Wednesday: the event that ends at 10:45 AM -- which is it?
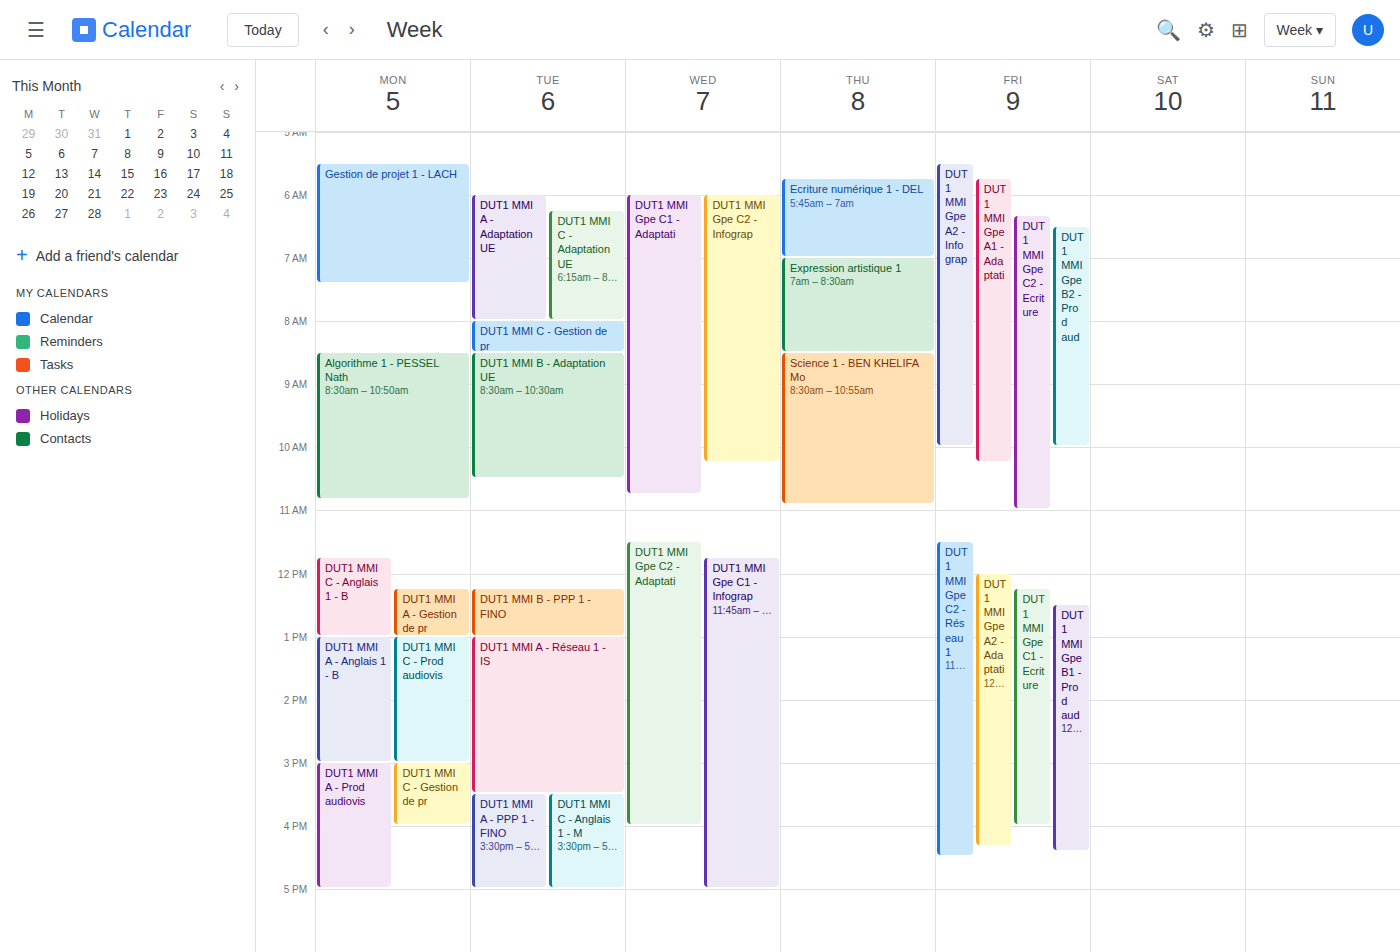
"DUT1 MMI Gpe C1 - Adaptati"